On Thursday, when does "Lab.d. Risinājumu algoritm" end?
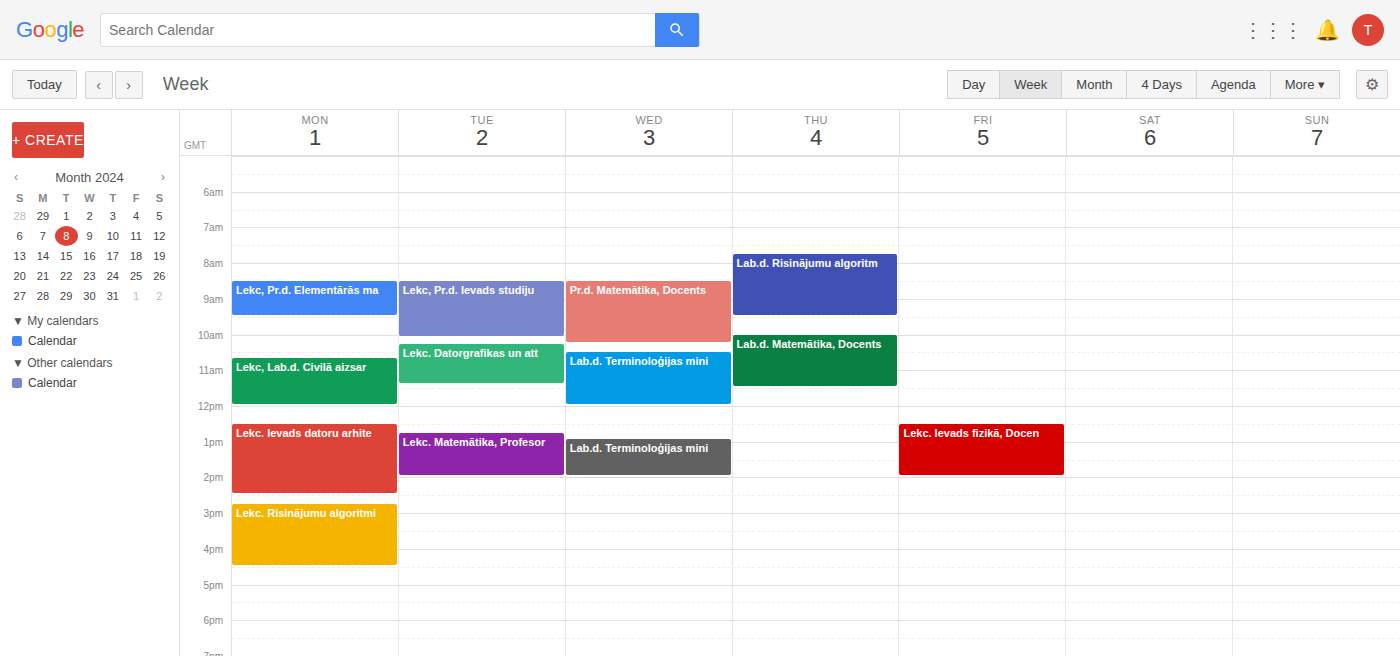
9:30 AM